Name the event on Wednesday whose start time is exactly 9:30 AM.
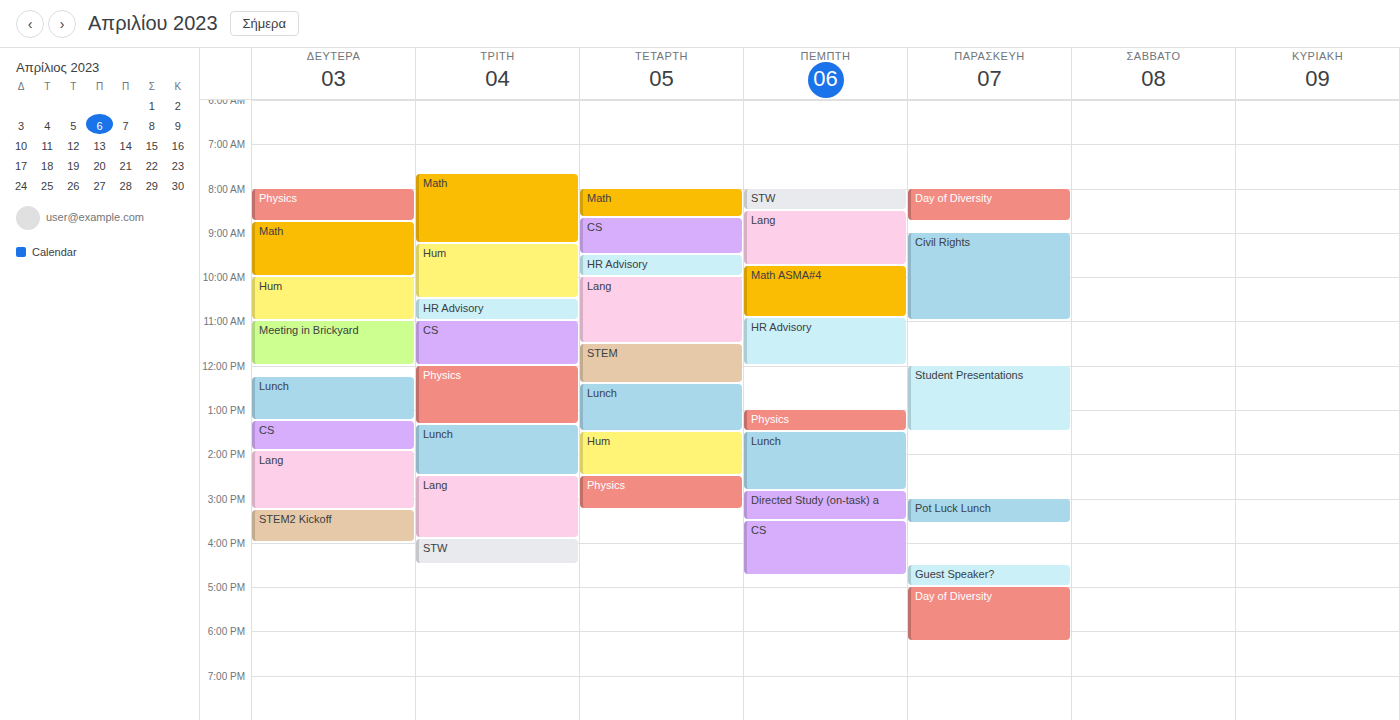
"HR Advisory"